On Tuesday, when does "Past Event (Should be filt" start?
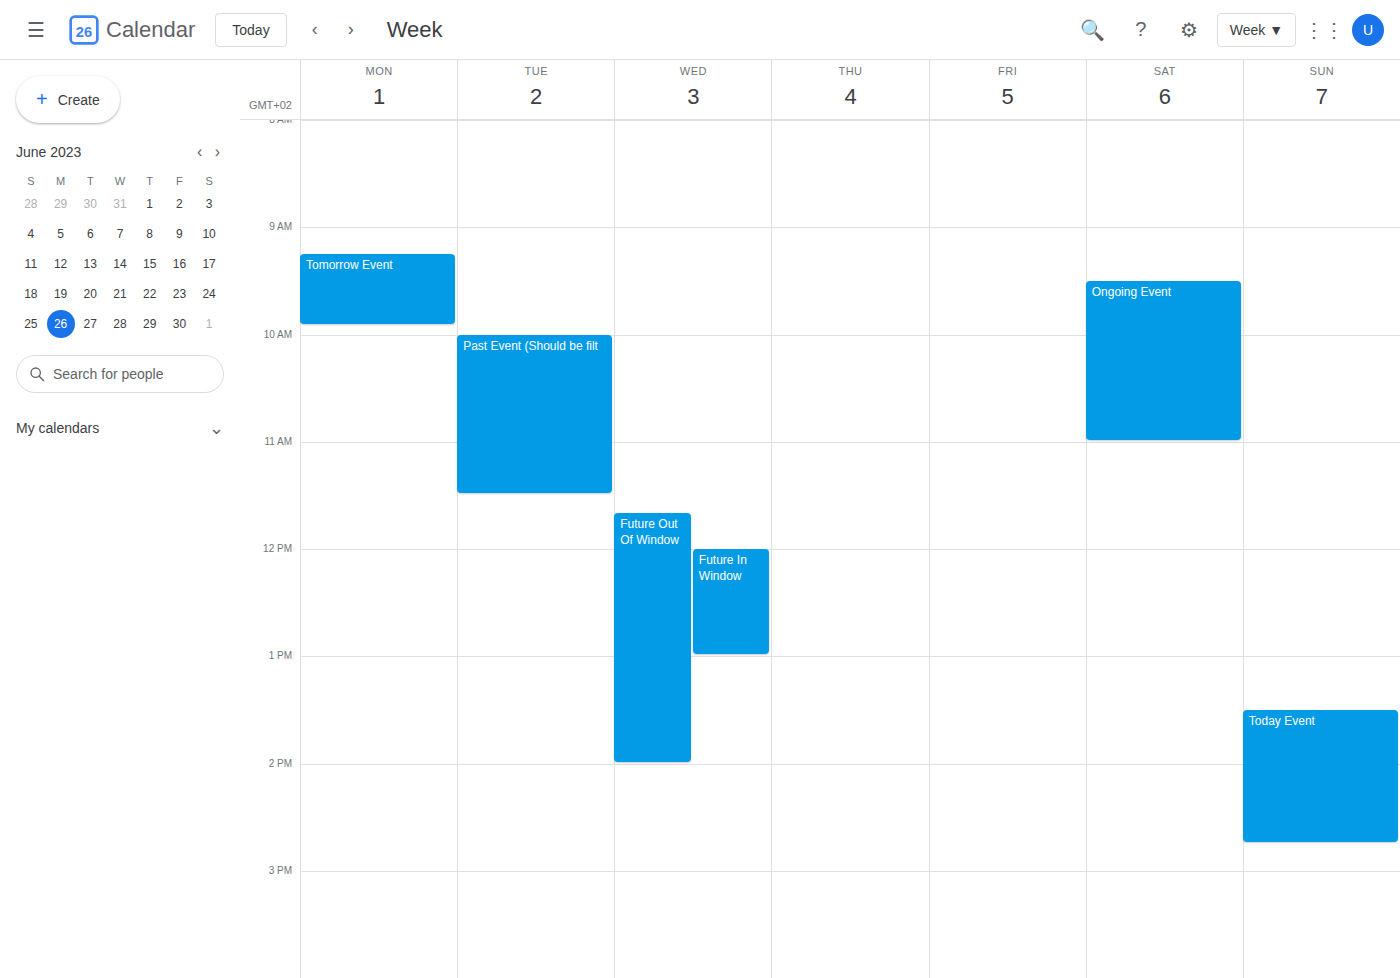
10:00 AM